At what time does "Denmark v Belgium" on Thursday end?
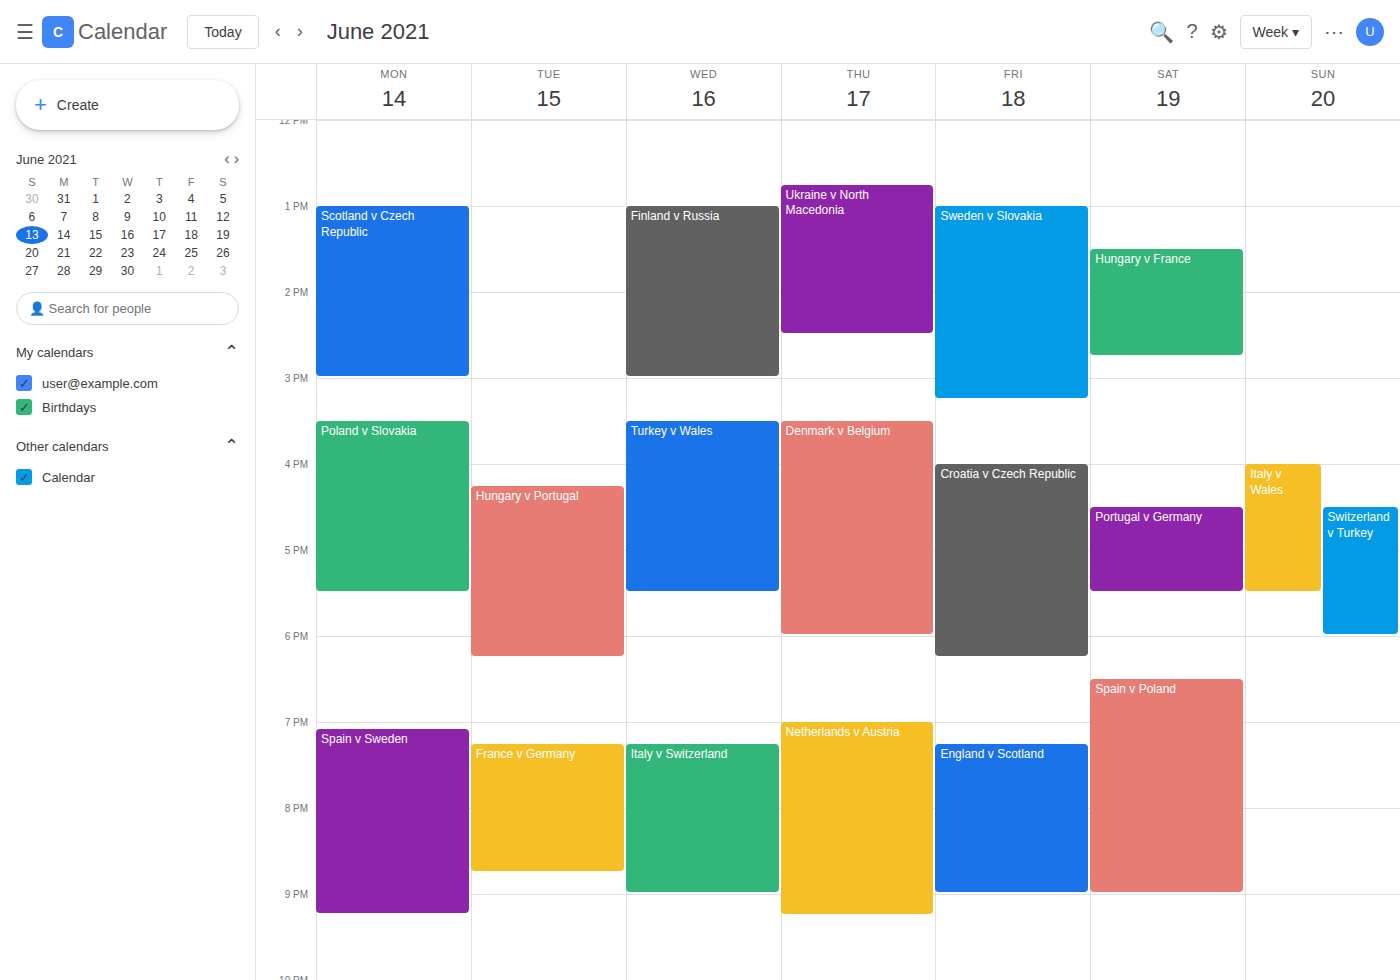
18:00